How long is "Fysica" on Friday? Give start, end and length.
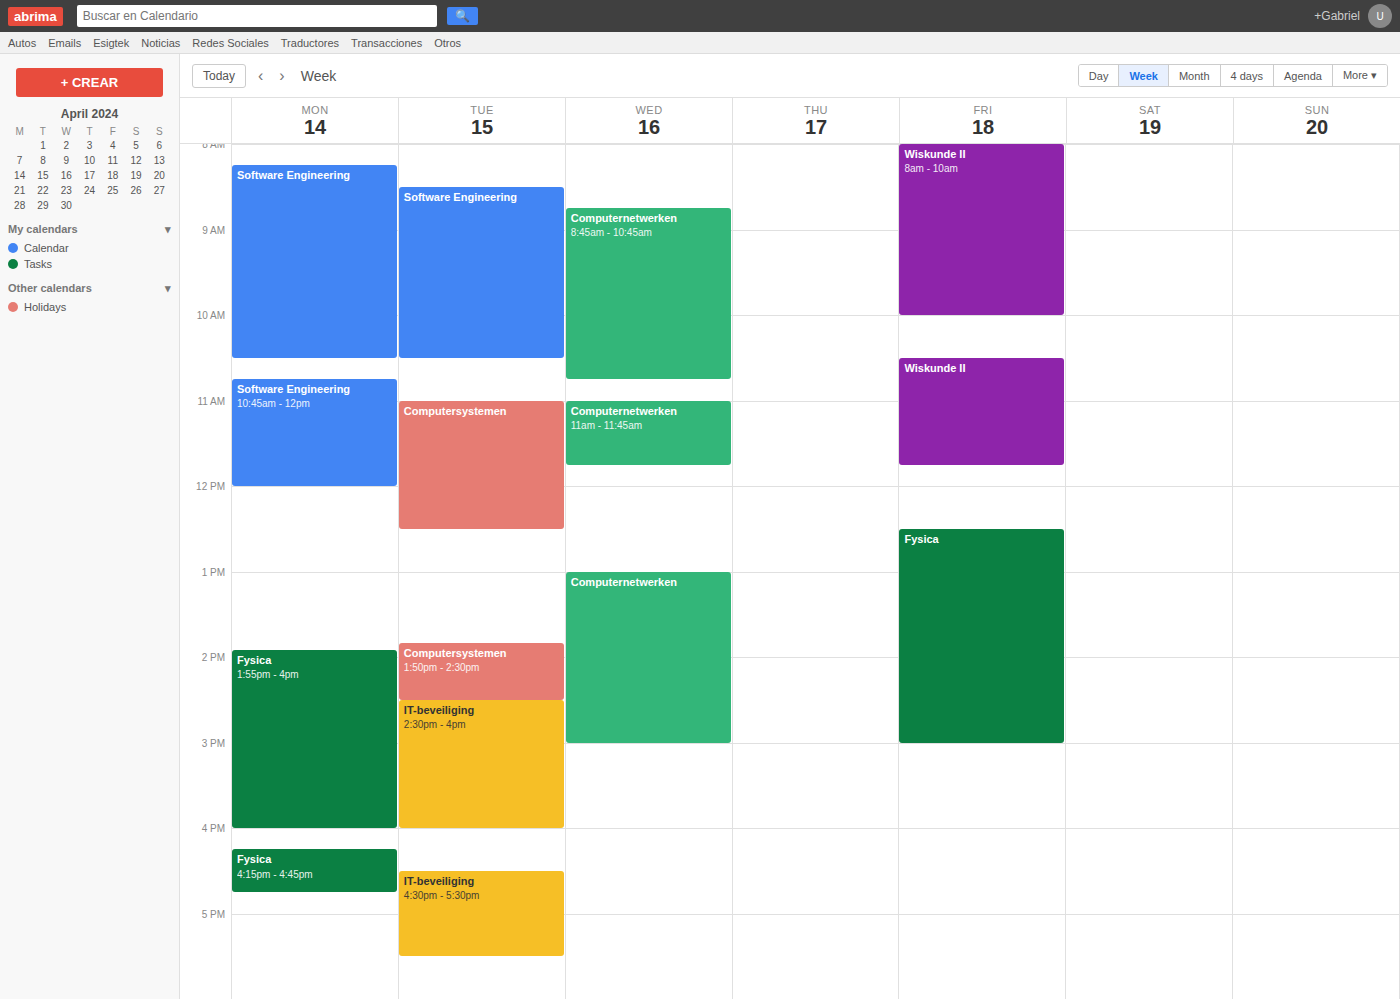
12:30 PM to 3:00 PM, 2 hours 30 minutes